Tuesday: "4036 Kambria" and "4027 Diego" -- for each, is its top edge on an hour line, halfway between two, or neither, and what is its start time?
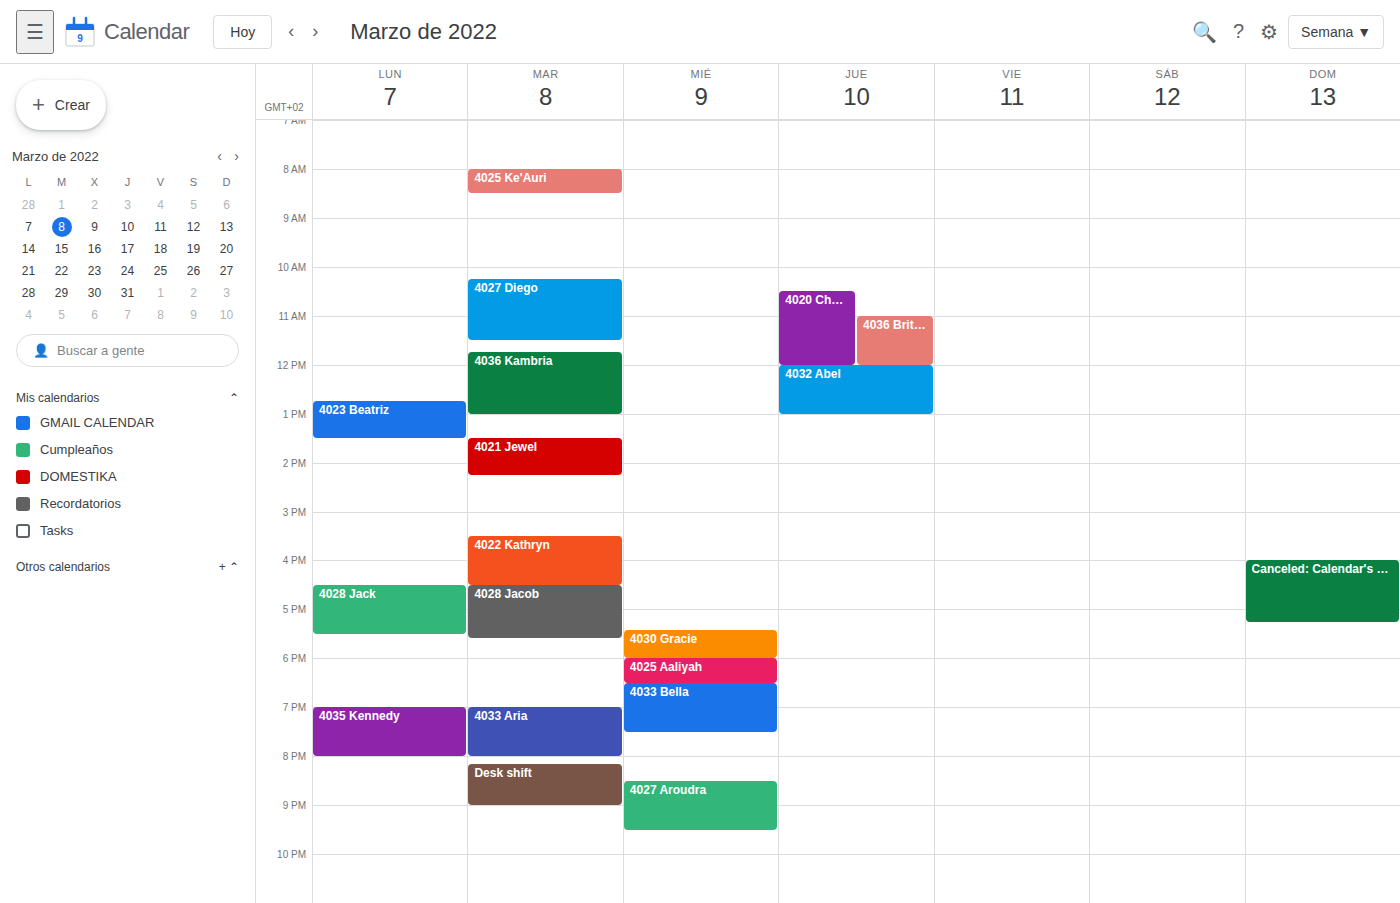
"4036 Kambria": 11:45 AM, neither: three quarters of the way from the 11 AM line to the 12 PM line. "4027 Diego": 10:15 AM, neither: a quarter of the way from the 10 AM line to the 11 AM line.